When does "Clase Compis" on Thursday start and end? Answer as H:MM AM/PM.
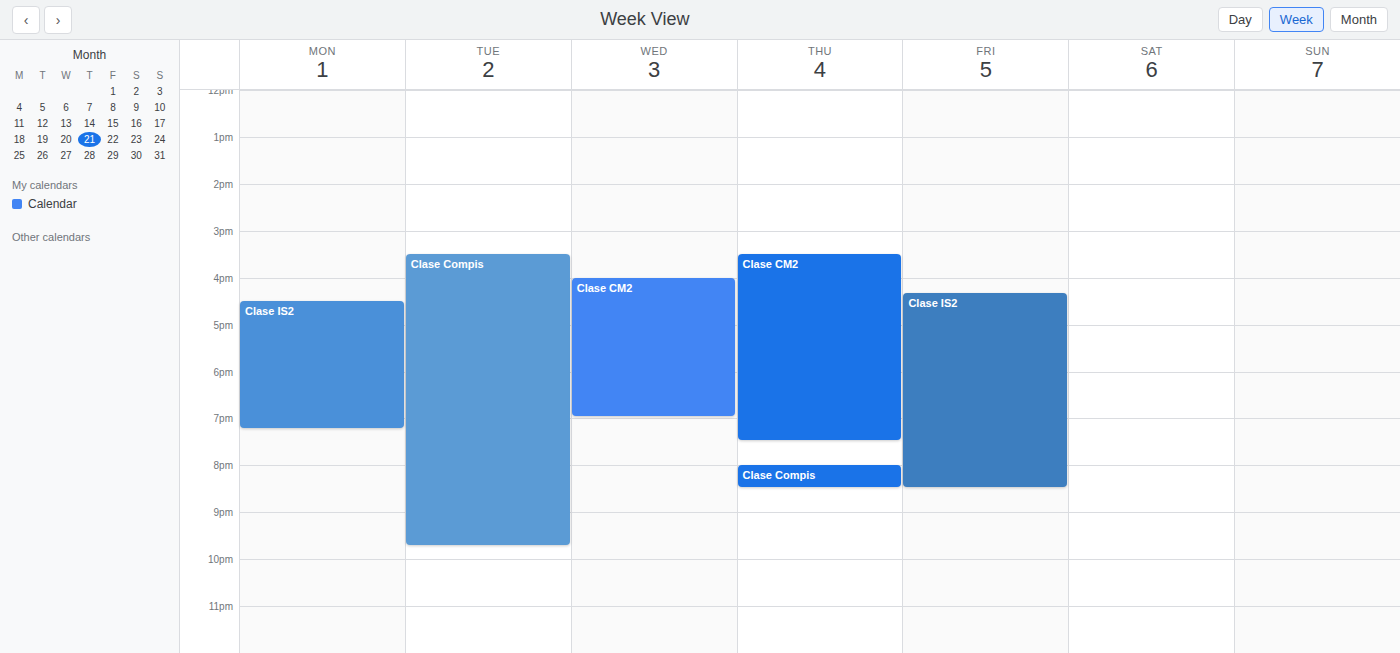
8:00 PM to 8:30 PM